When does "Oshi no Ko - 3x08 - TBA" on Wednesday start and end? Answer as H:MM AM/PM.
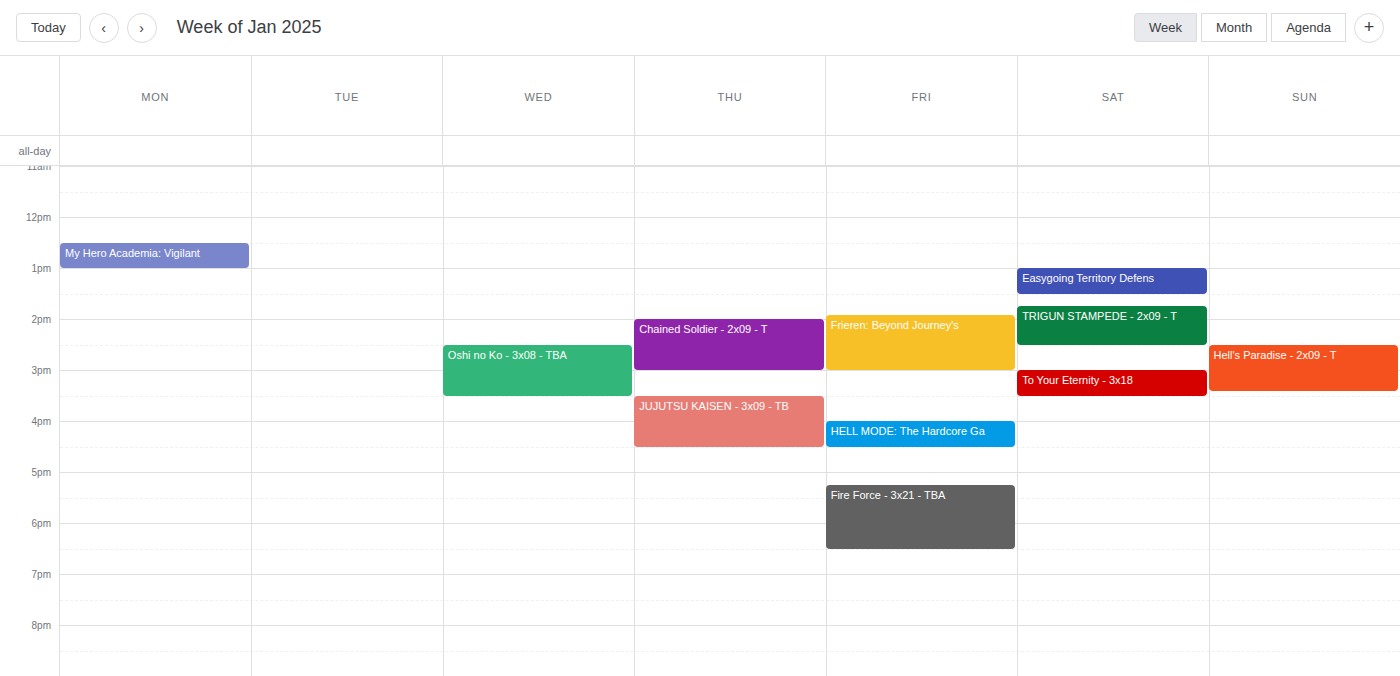
2:30 PM to 3:30 PM